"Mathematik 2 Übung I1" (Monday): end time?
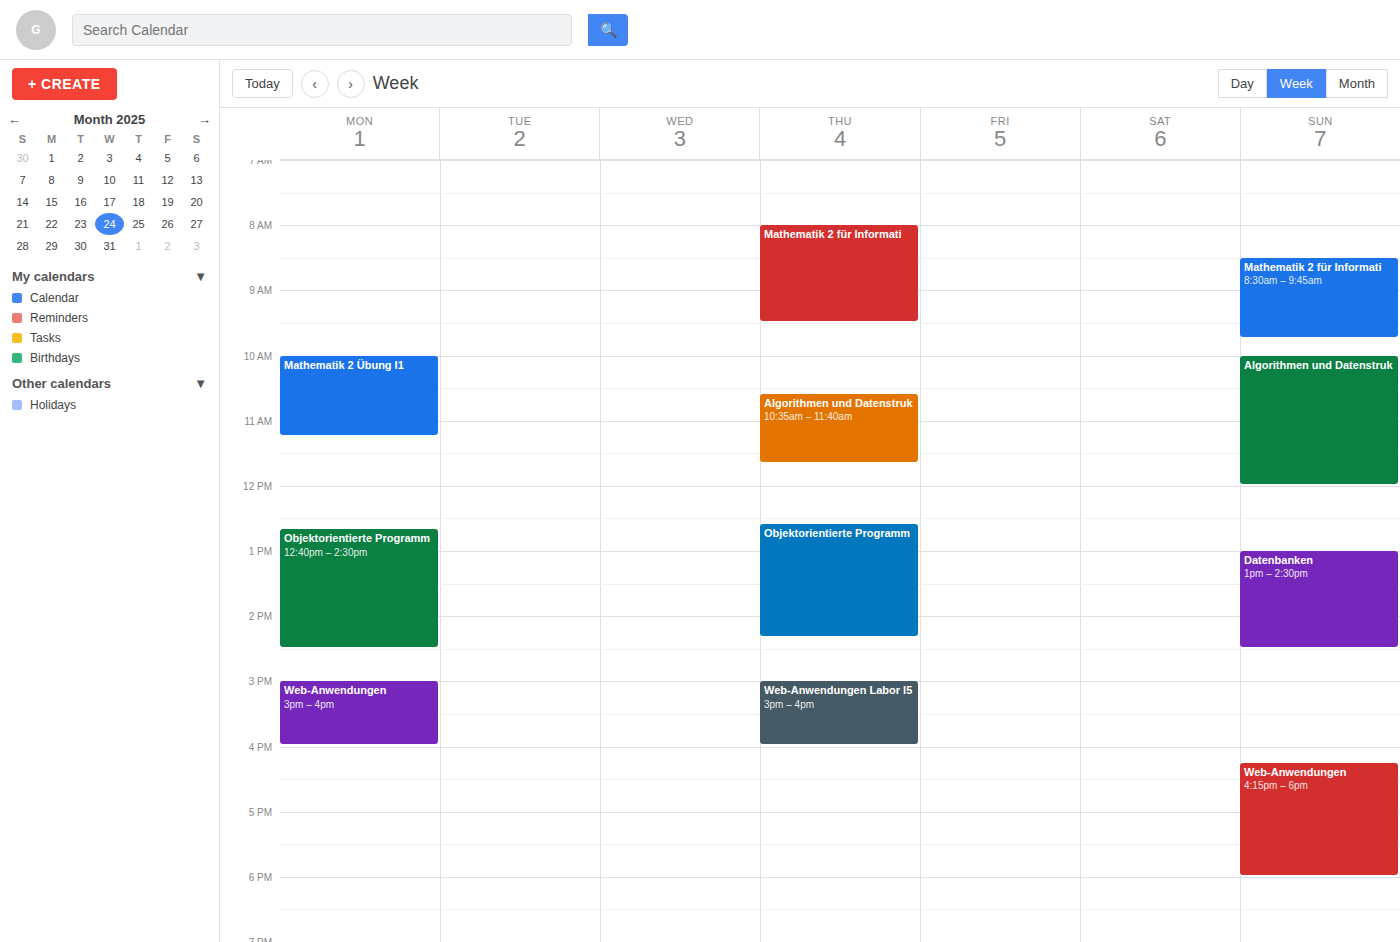
11:15 AM